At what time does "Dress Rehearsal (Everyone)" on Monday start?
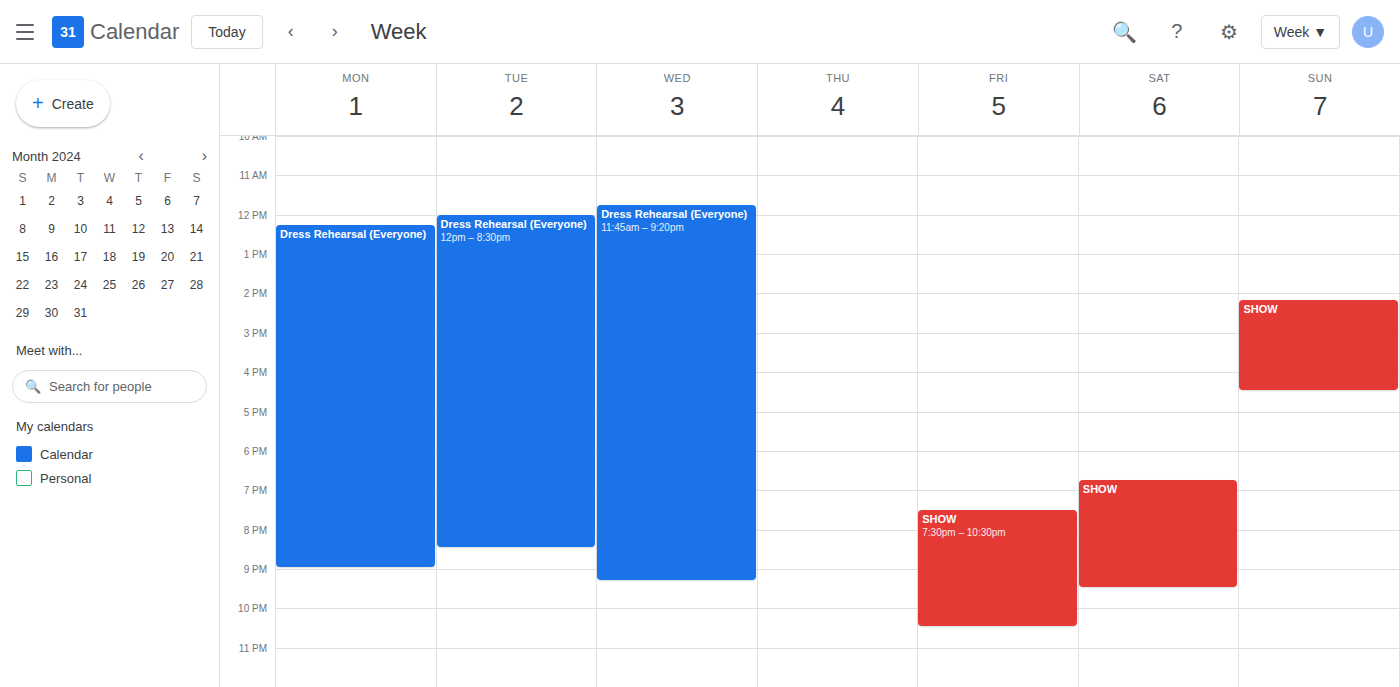
12:15 PM